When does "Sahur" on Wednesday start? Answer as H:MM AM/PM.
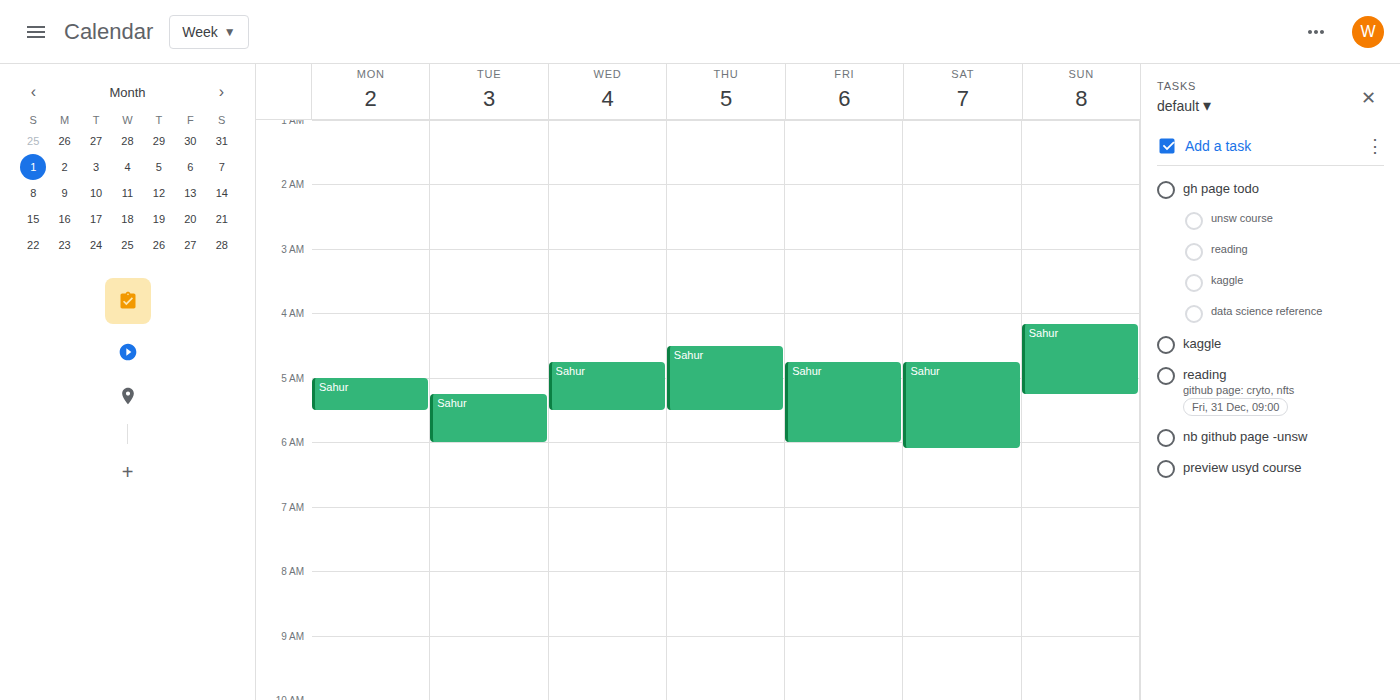
4:45 AM